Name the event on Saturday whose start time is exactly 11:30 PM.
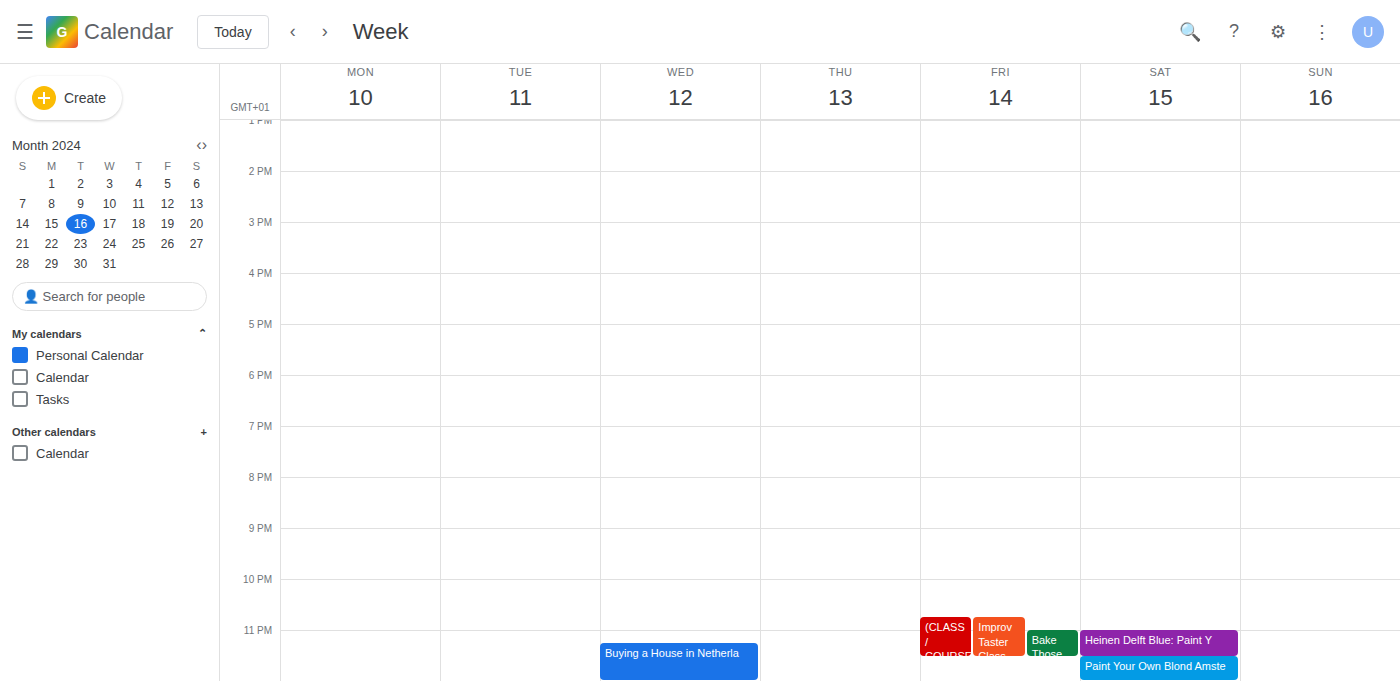
"Paint Your Own Blond Amste"